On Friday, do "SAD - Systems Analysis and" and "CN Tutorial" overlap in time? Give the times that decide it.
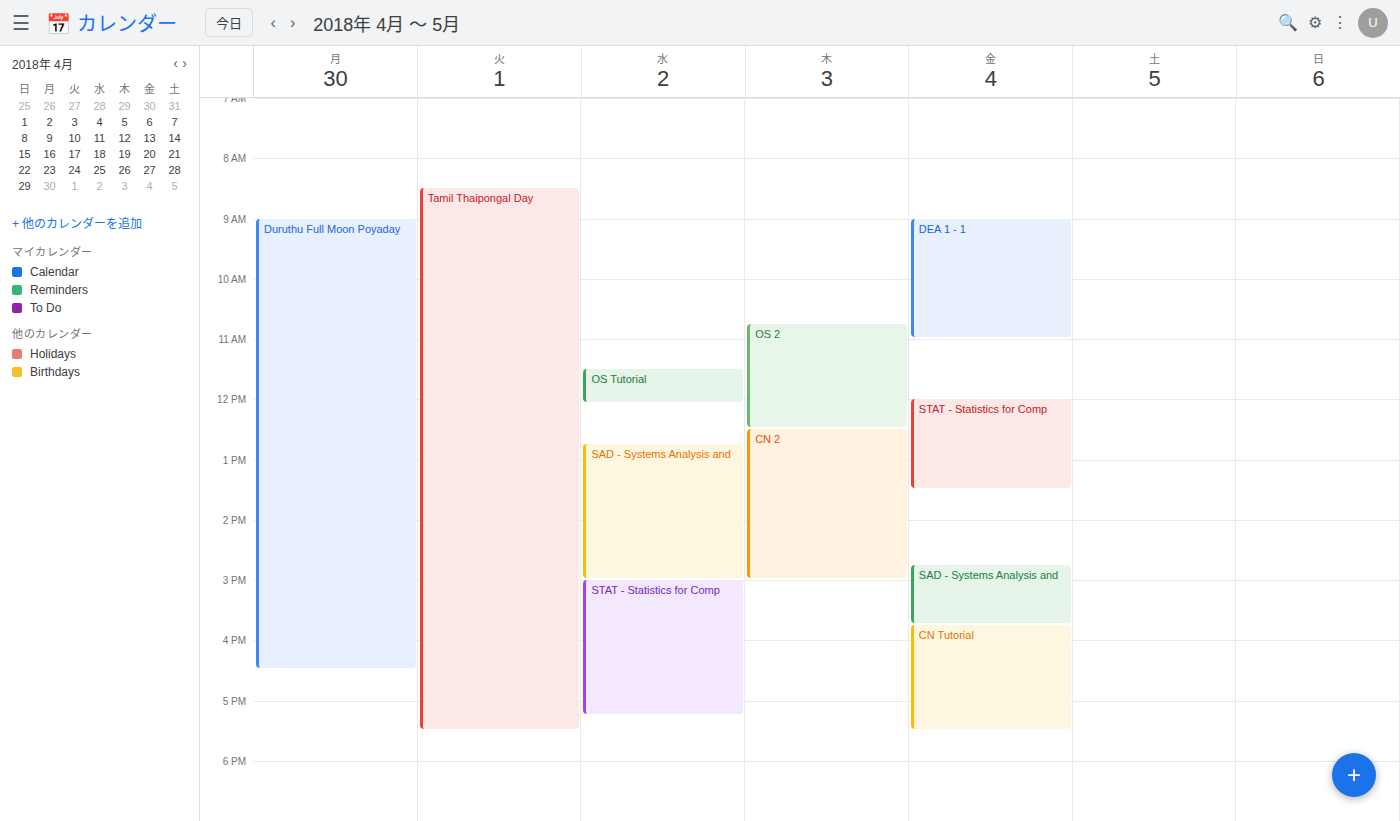
"SAD - Systems Analysis and" ends at 3:45 PM, exactly when "CN Tutorial" starts -- they touch but do not overlap.